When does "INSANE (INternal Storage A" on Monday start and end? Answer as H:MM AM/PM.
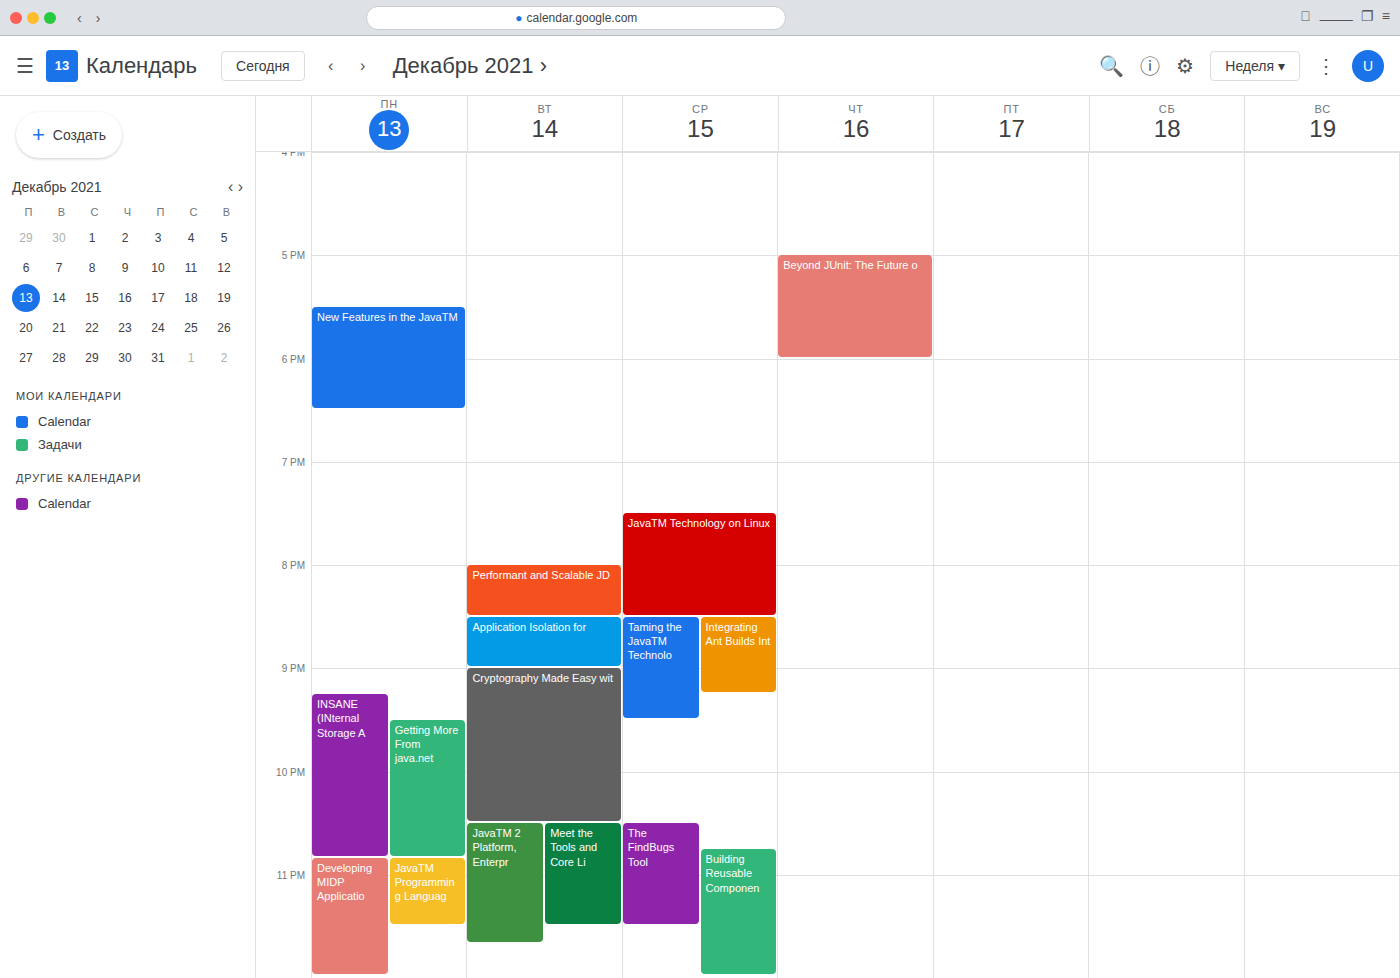
9:15 PM to 10:50 PM